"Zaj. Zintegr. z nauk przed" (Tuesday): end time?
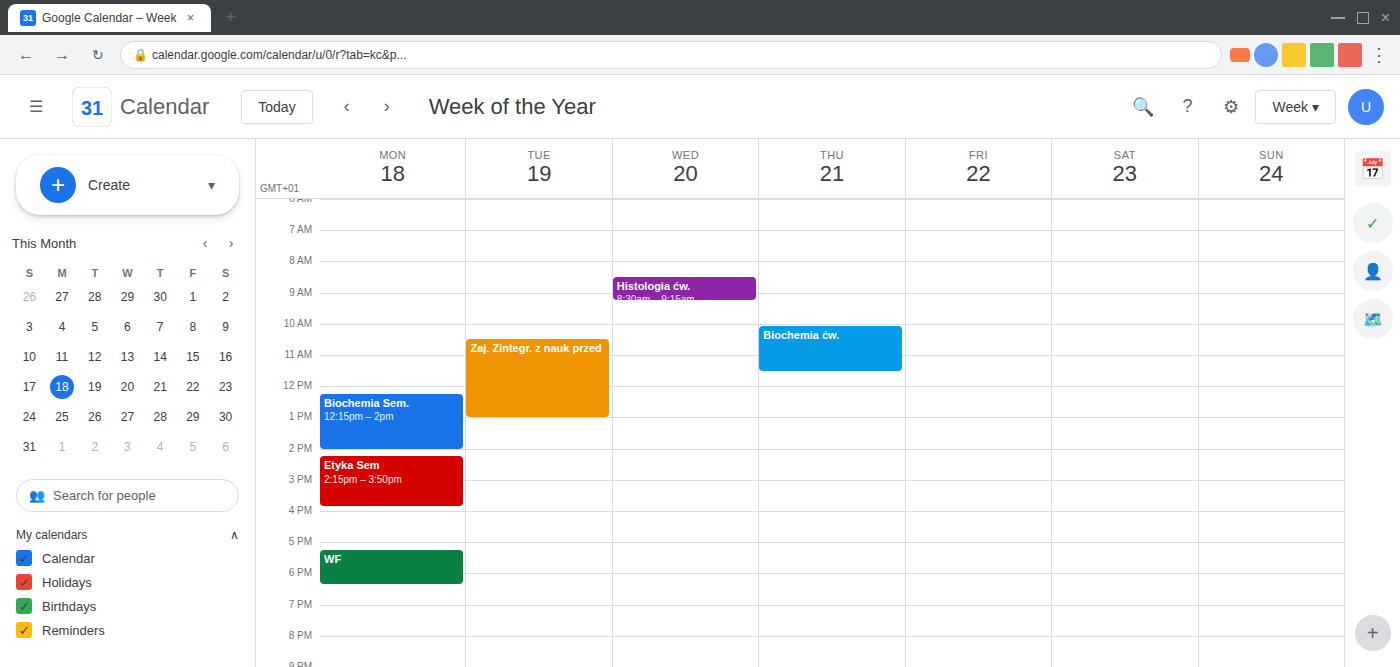
13:00